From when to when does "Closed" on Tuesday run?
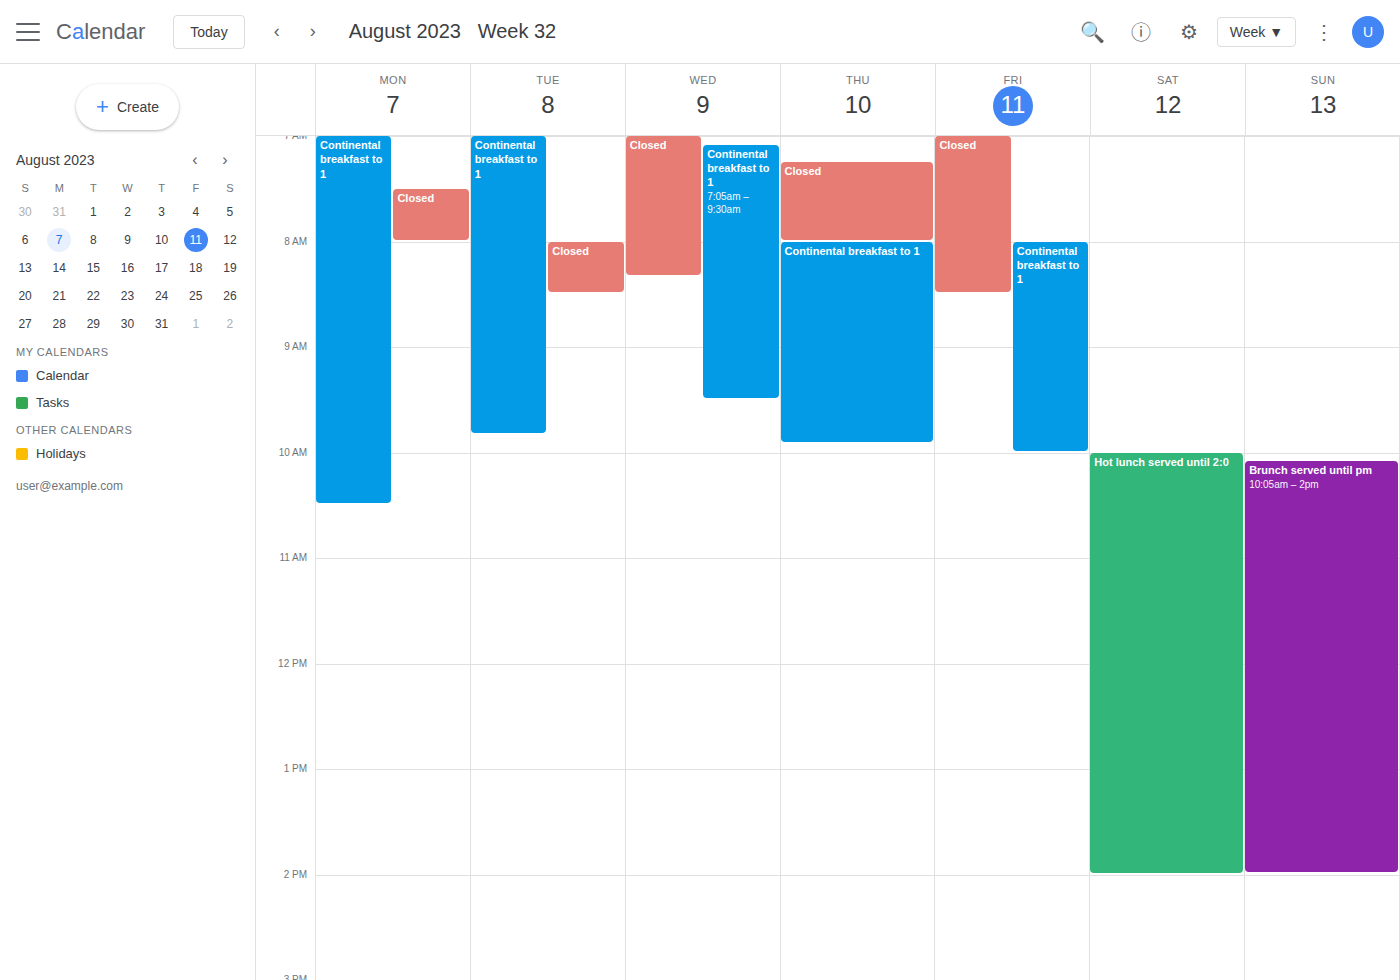
08:00 to 08:30